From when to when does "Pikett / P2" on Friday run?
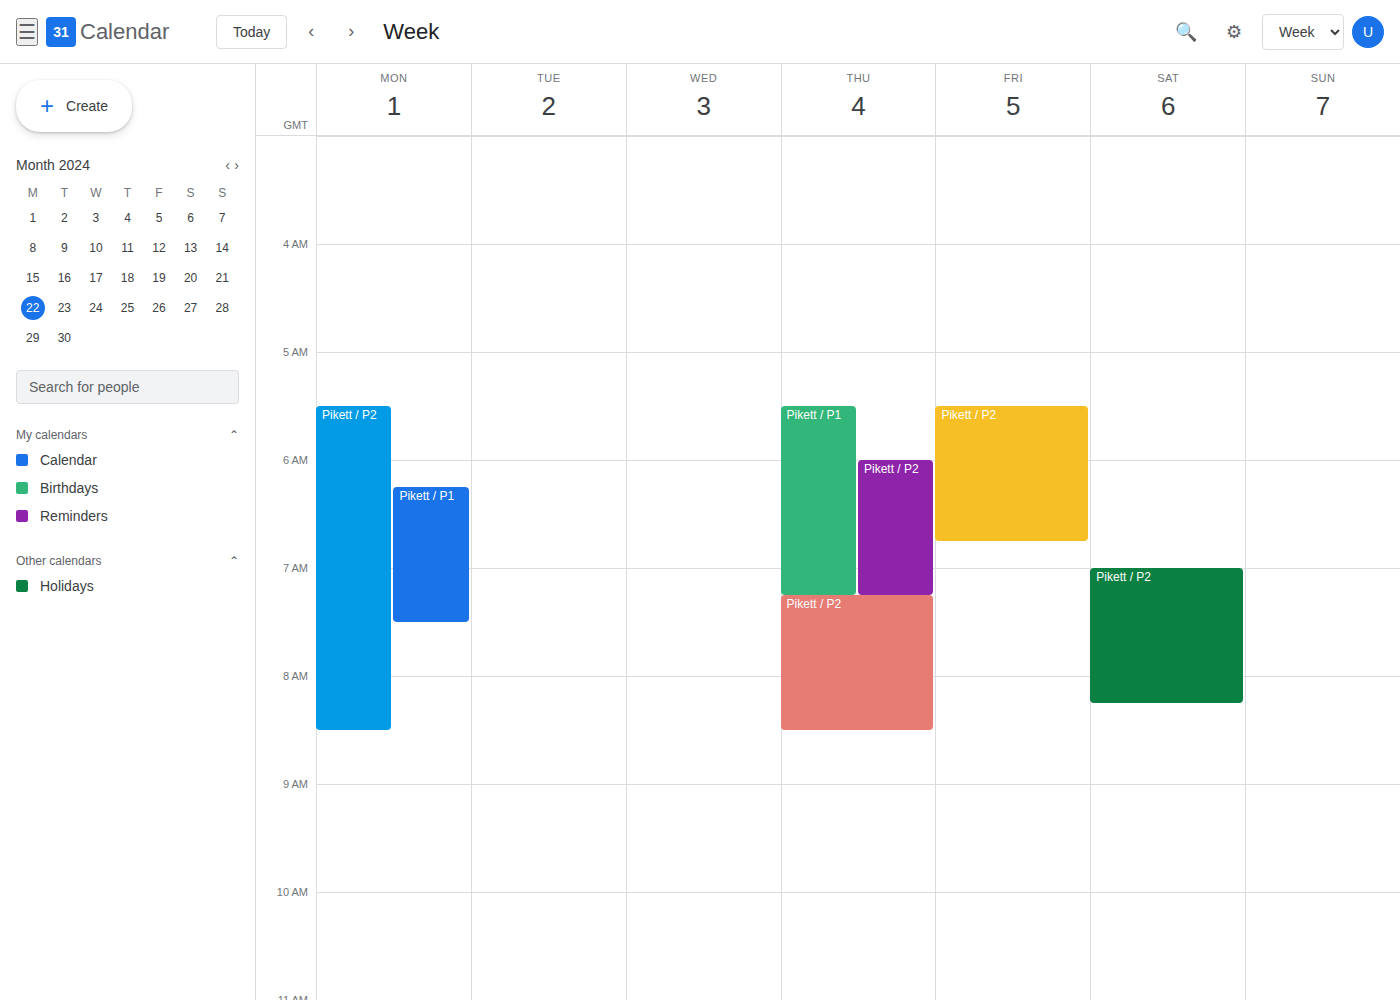
5:30 AM to 6:45 AM